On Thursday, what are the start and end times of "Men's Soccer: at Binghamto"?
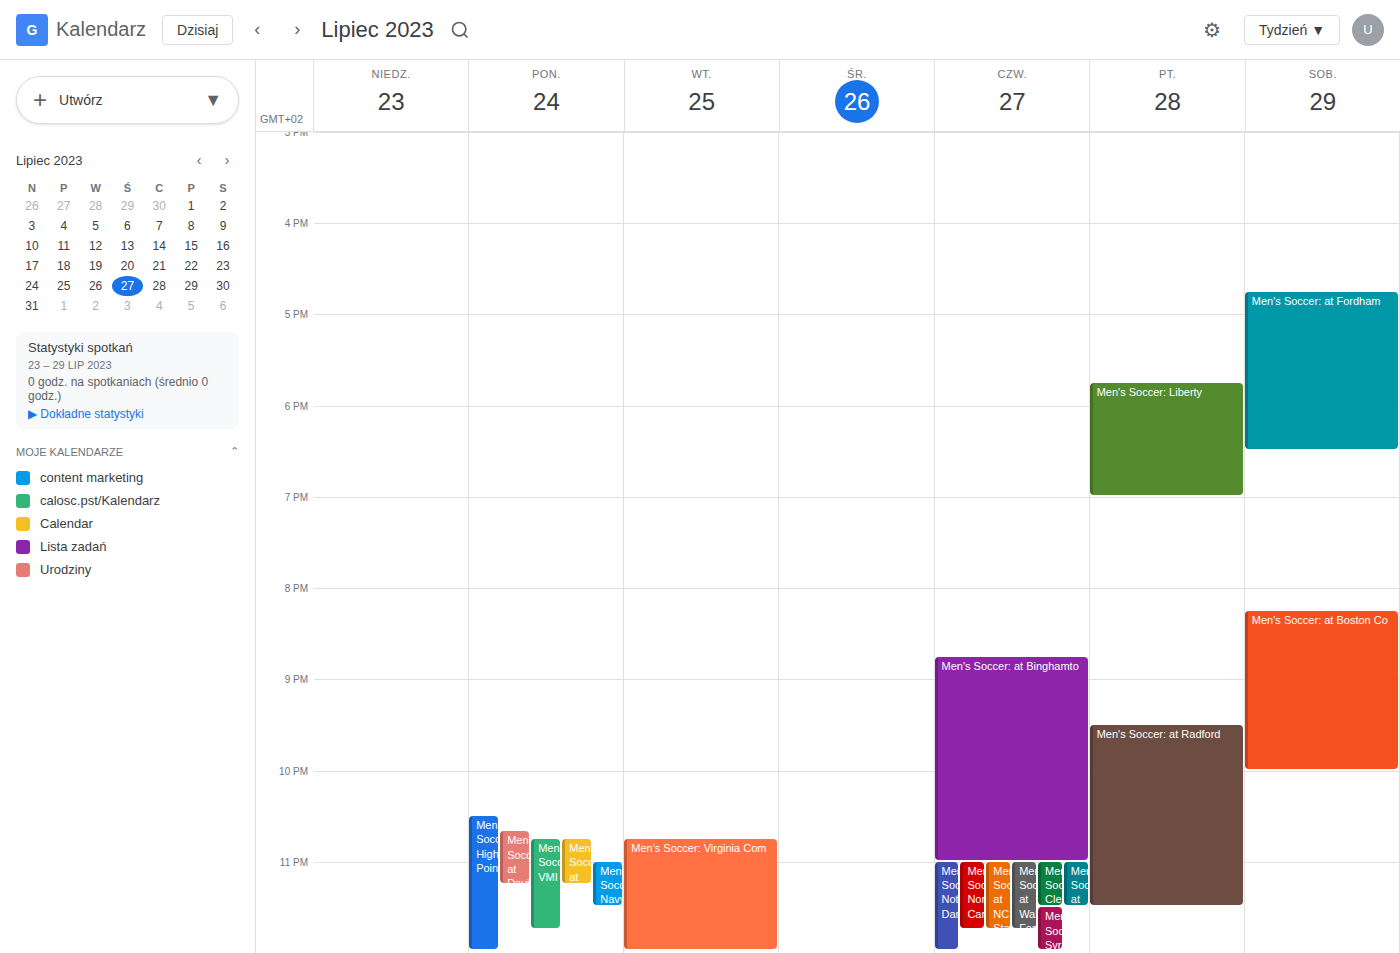
8:45 PM to 11:00 PM